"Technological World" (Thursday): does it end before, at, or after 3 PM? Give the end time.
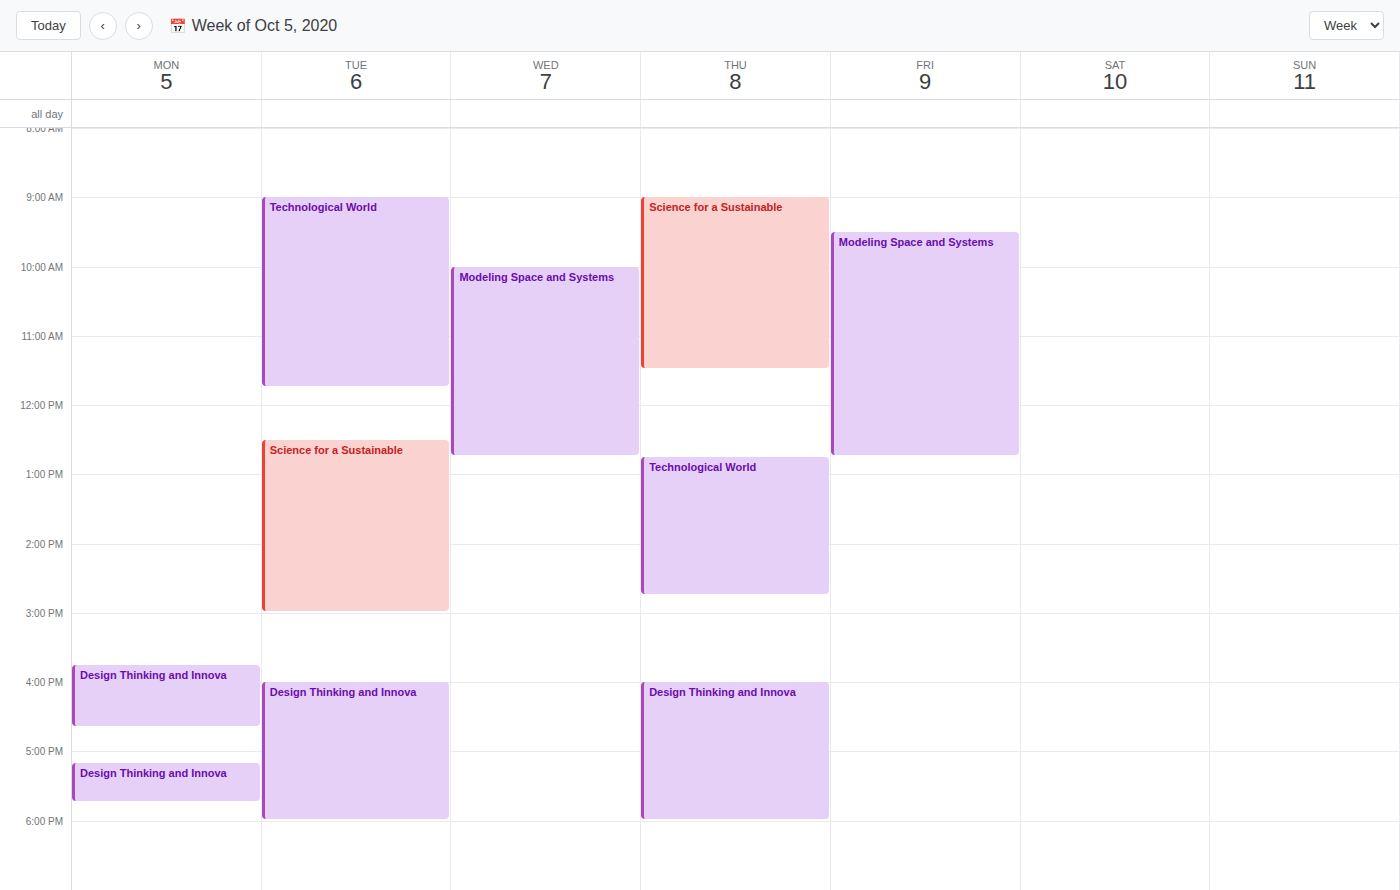
2:45 PM -- before 3 PM, 15 minutes above the 3 PM line.